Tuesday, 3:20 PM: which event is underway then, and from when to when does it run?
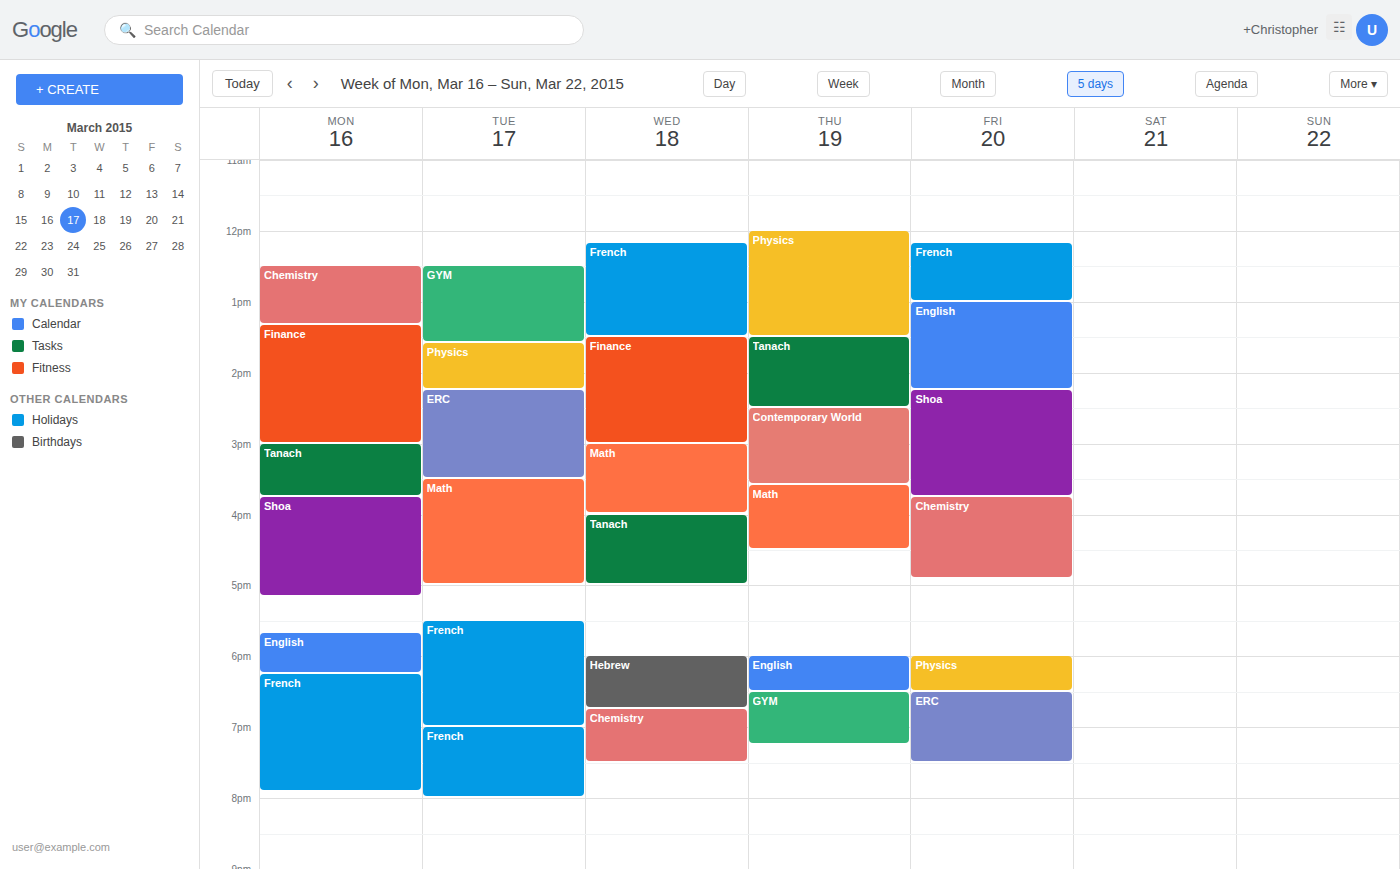
"ERC", 2:15 PM to 3:30 PM